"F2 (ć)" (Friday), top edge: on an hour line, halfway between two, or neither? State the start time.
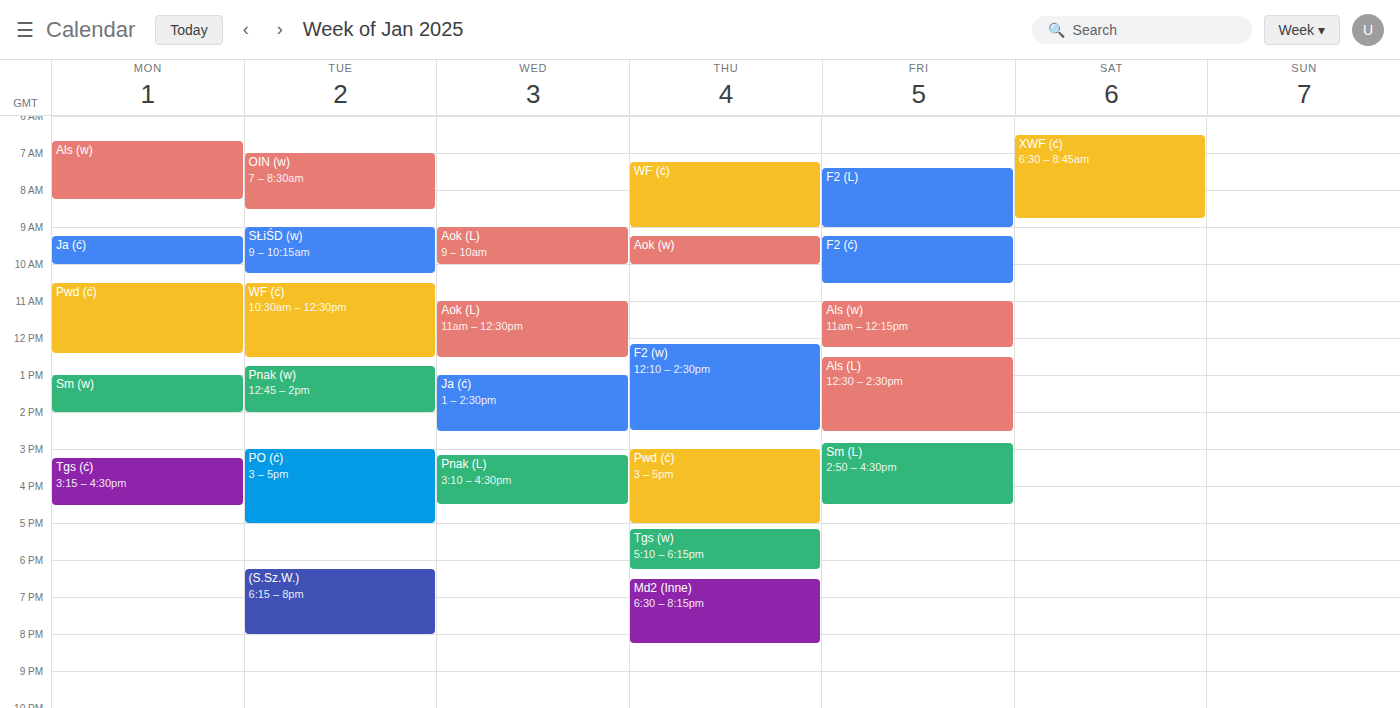
9:15 AM -- neither: a quarter of the way from the 9 AM line to the 10 AM line.